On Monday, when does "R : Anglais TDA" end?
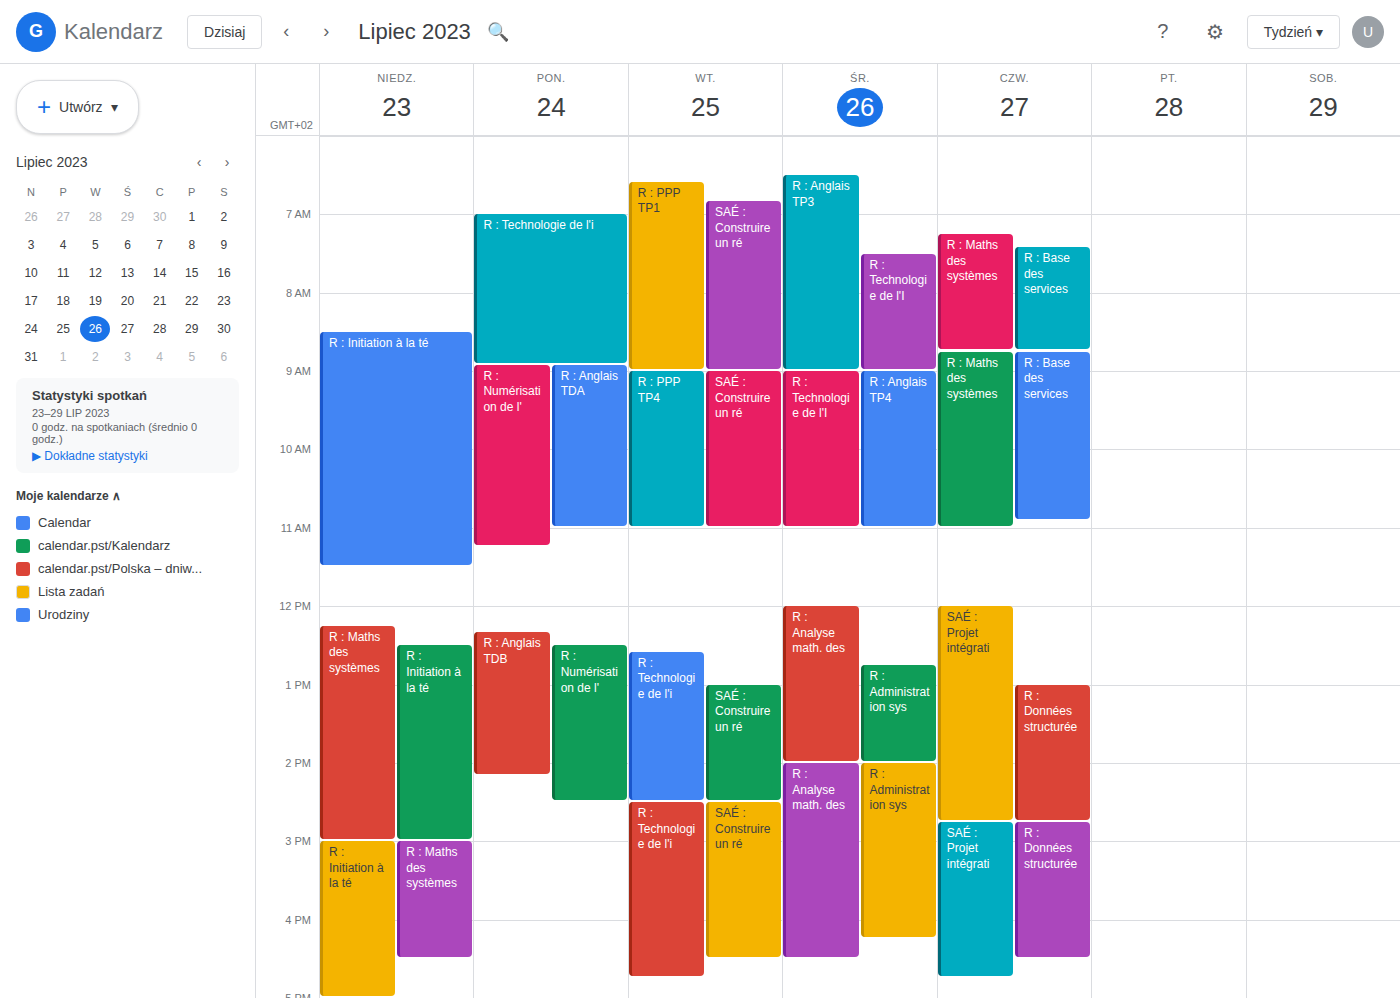
11:00 AM